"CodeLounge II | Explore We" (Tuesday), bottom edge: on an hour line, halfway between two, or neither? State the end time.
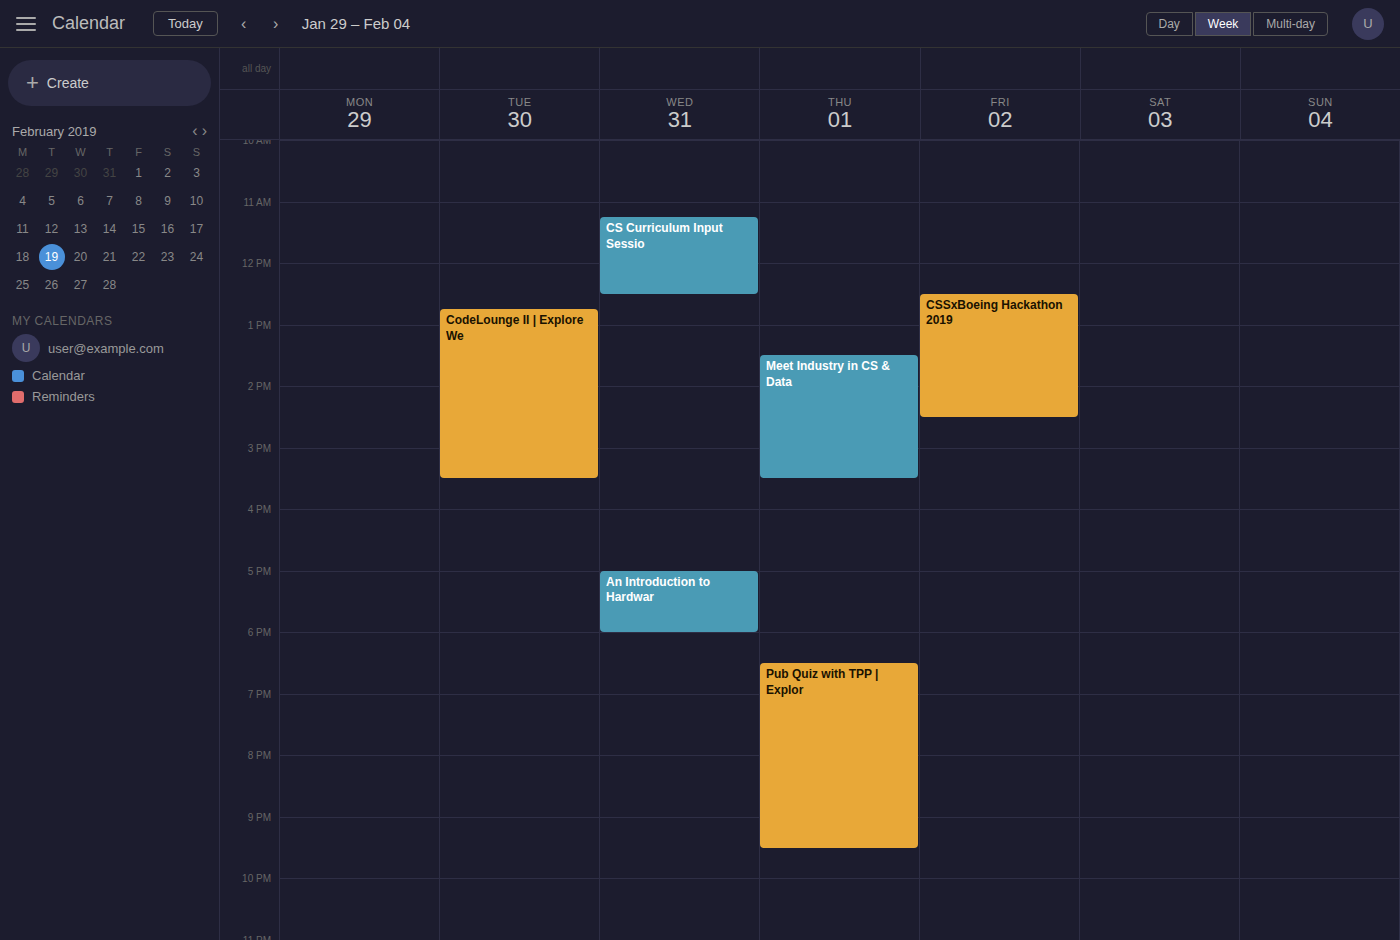
3:30 PM -- halfway between the 3 PM and 4 PM lines.